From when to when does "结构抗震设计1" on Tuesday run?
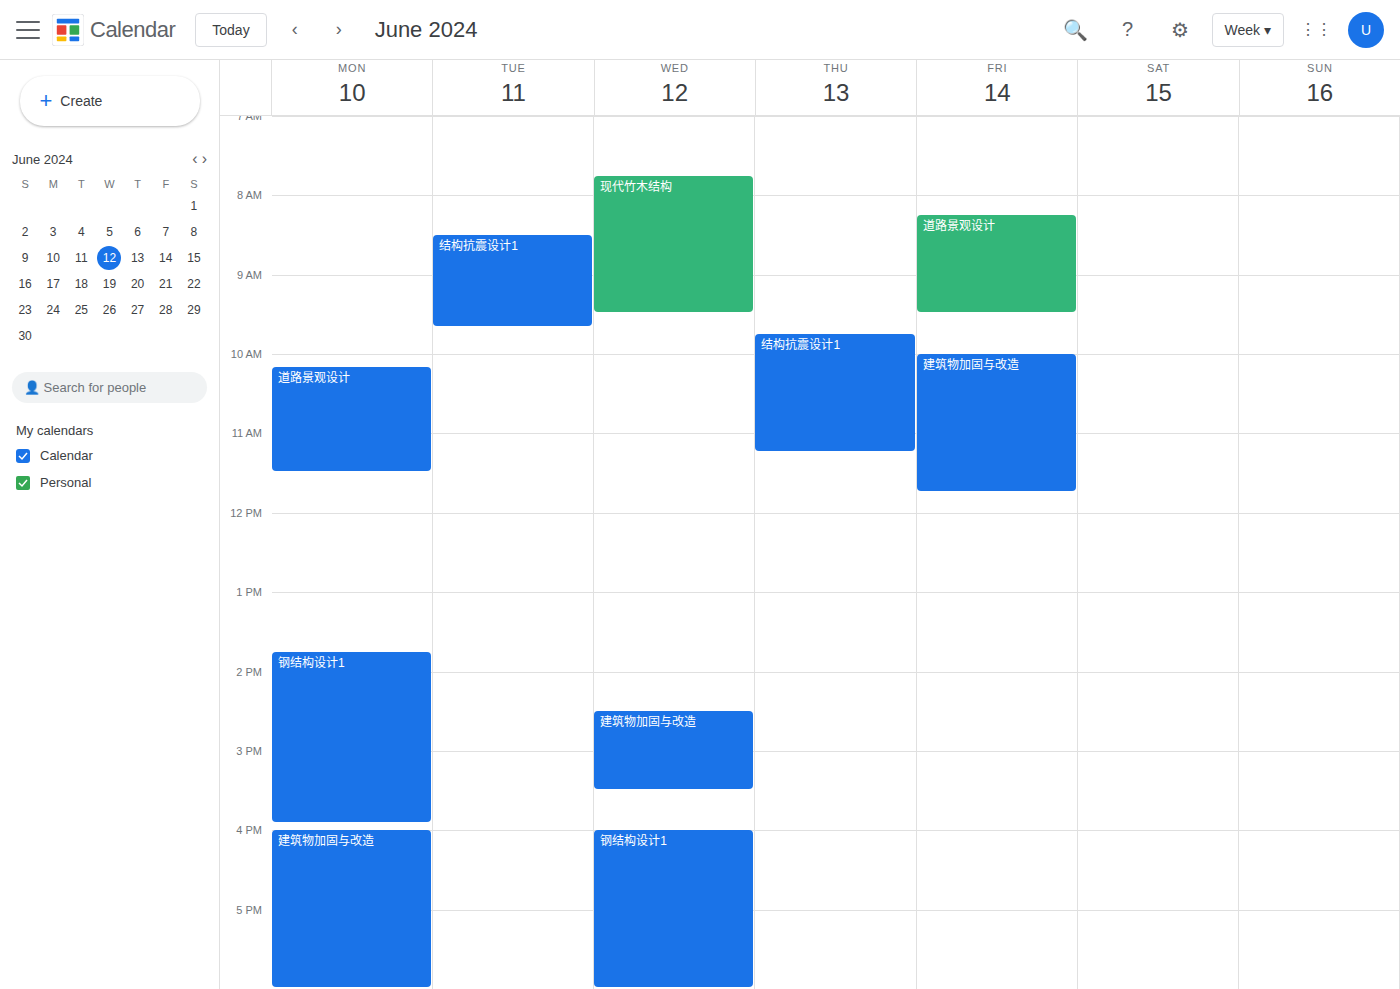
8:30 AM to 9:40 AM